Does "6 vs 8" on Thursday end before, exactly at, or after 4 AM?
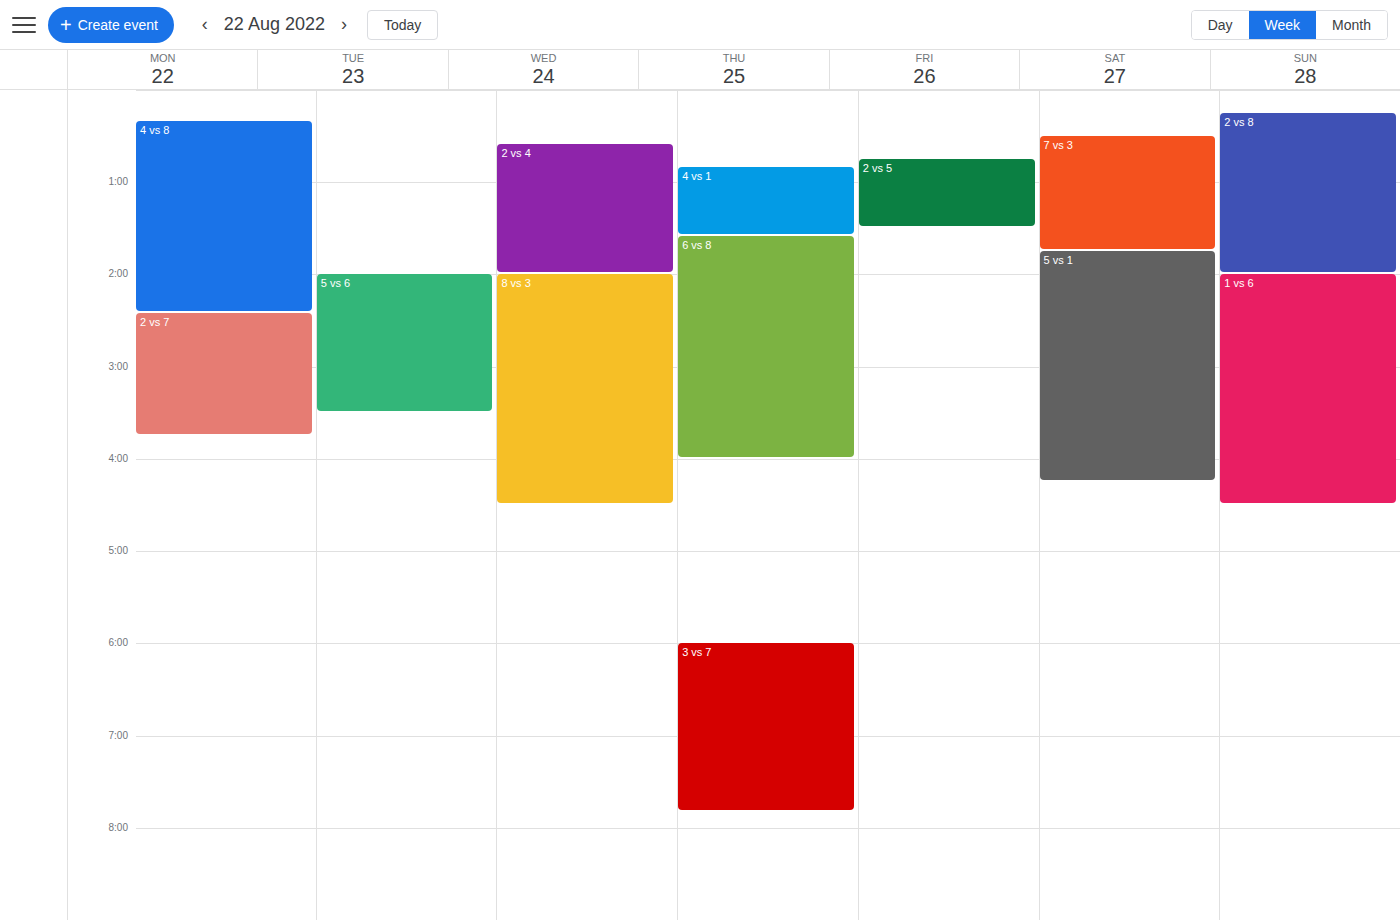
4:00 AM -- exactly at 4 AM, on the 4 AM line.